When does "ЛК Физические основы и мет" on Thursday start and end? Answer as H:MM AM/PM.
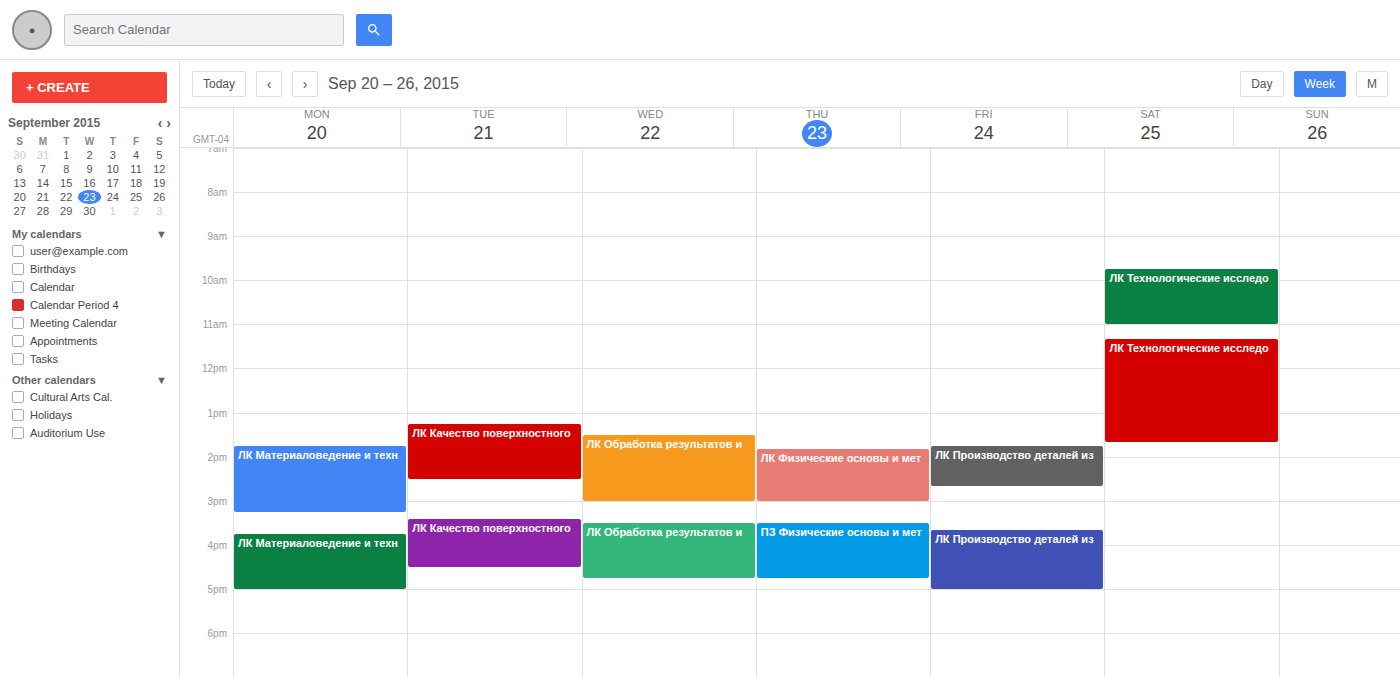
1:50 PM to 3:00 PM